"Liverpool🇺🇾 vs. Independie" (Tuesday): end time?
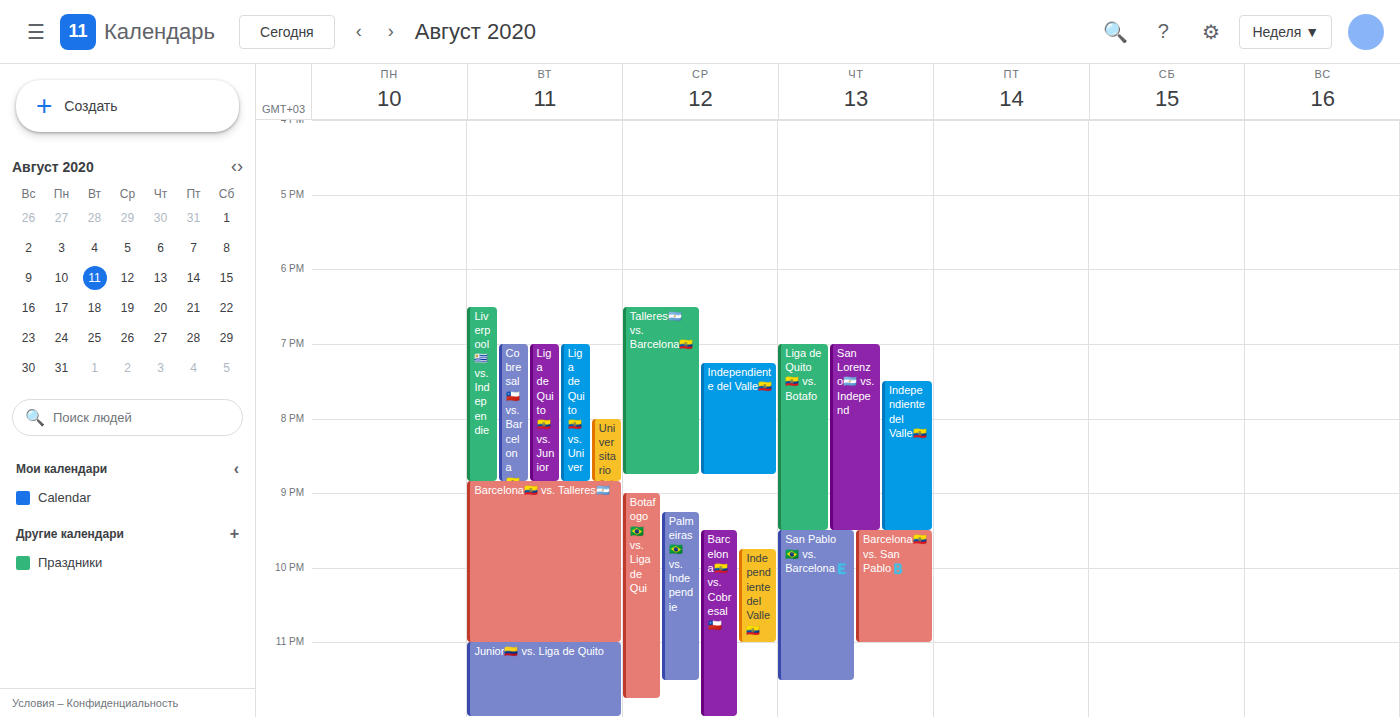
8:50 PM